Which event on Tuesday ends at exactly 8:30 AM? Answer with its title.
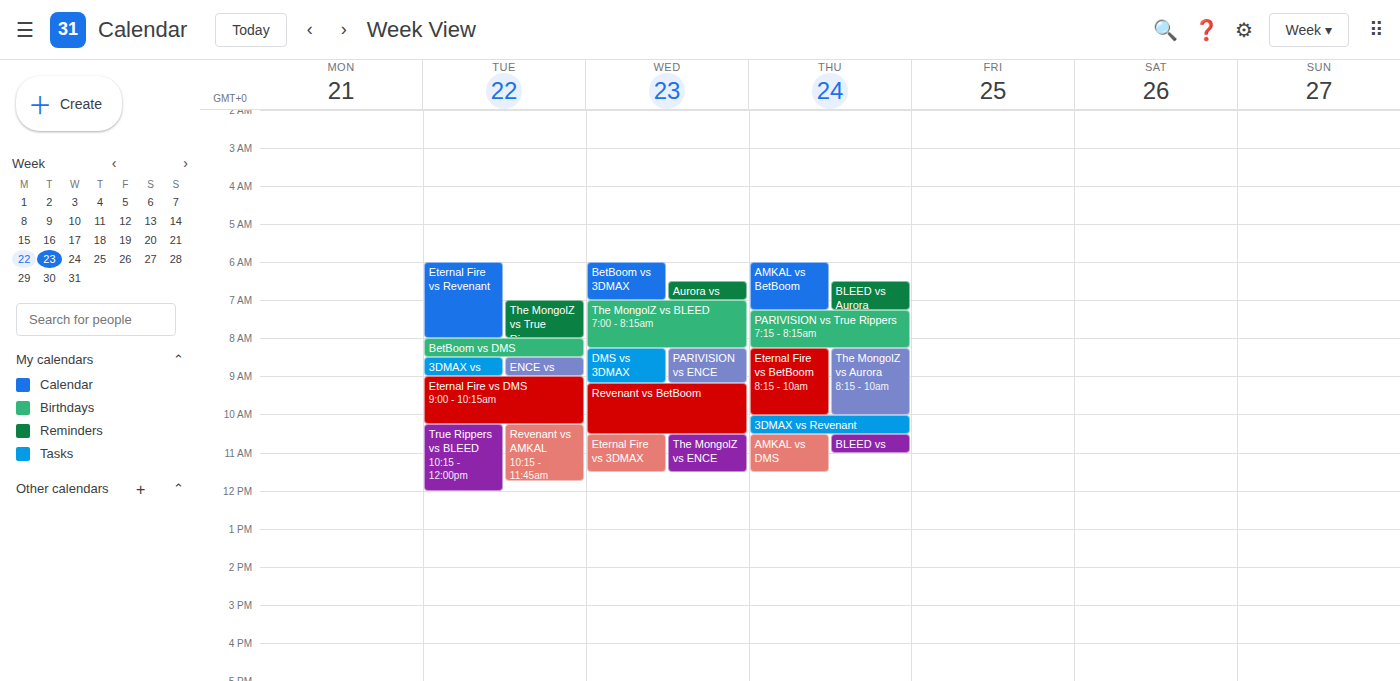
"BetBoom vs DMS"